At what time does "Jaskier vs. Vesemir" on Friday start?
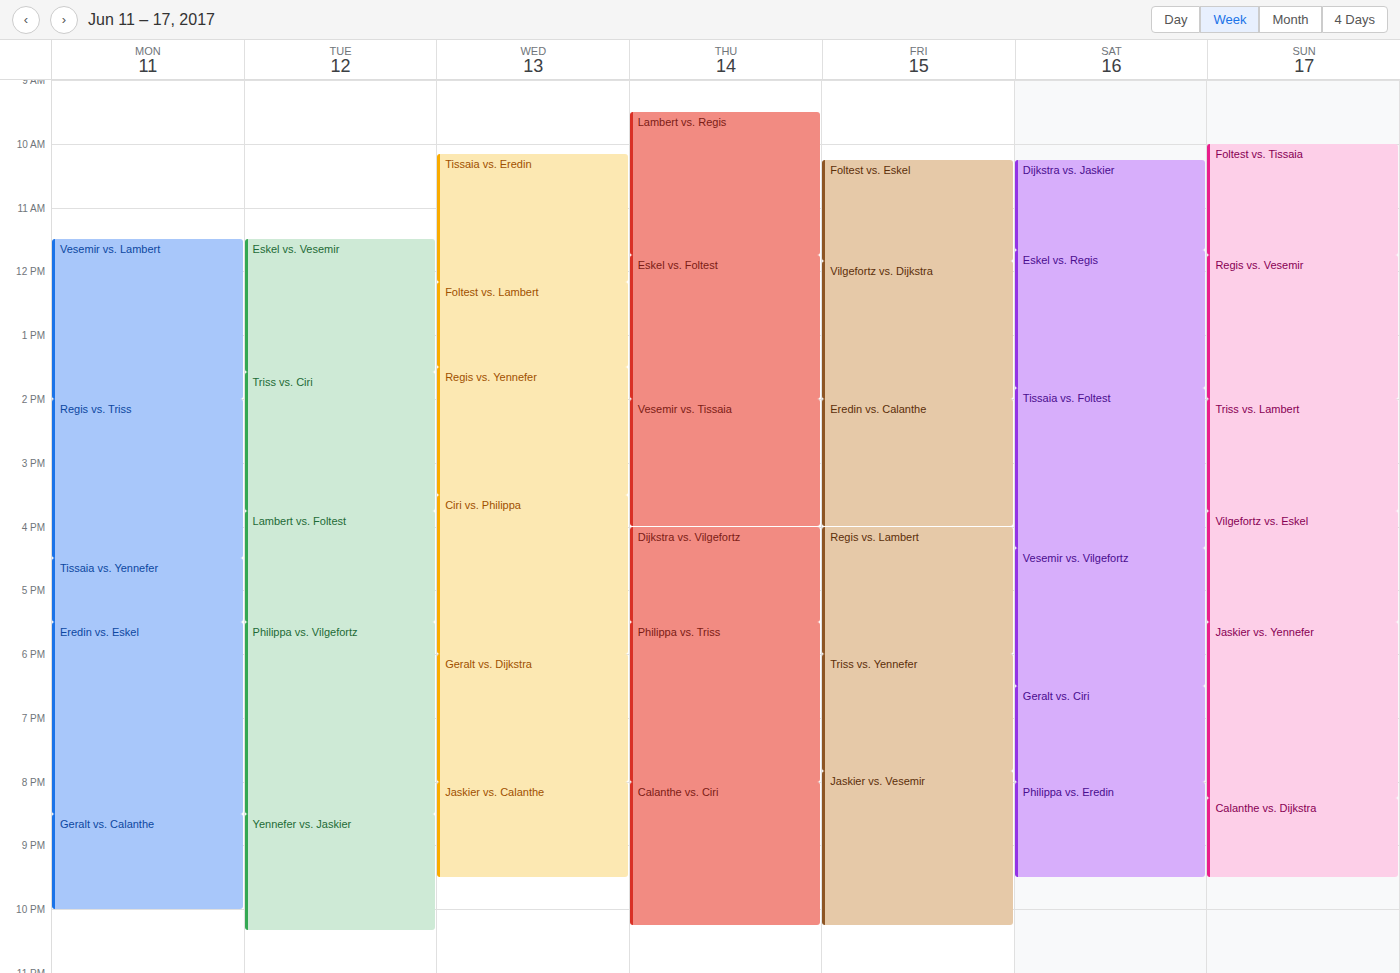
7:50 PM